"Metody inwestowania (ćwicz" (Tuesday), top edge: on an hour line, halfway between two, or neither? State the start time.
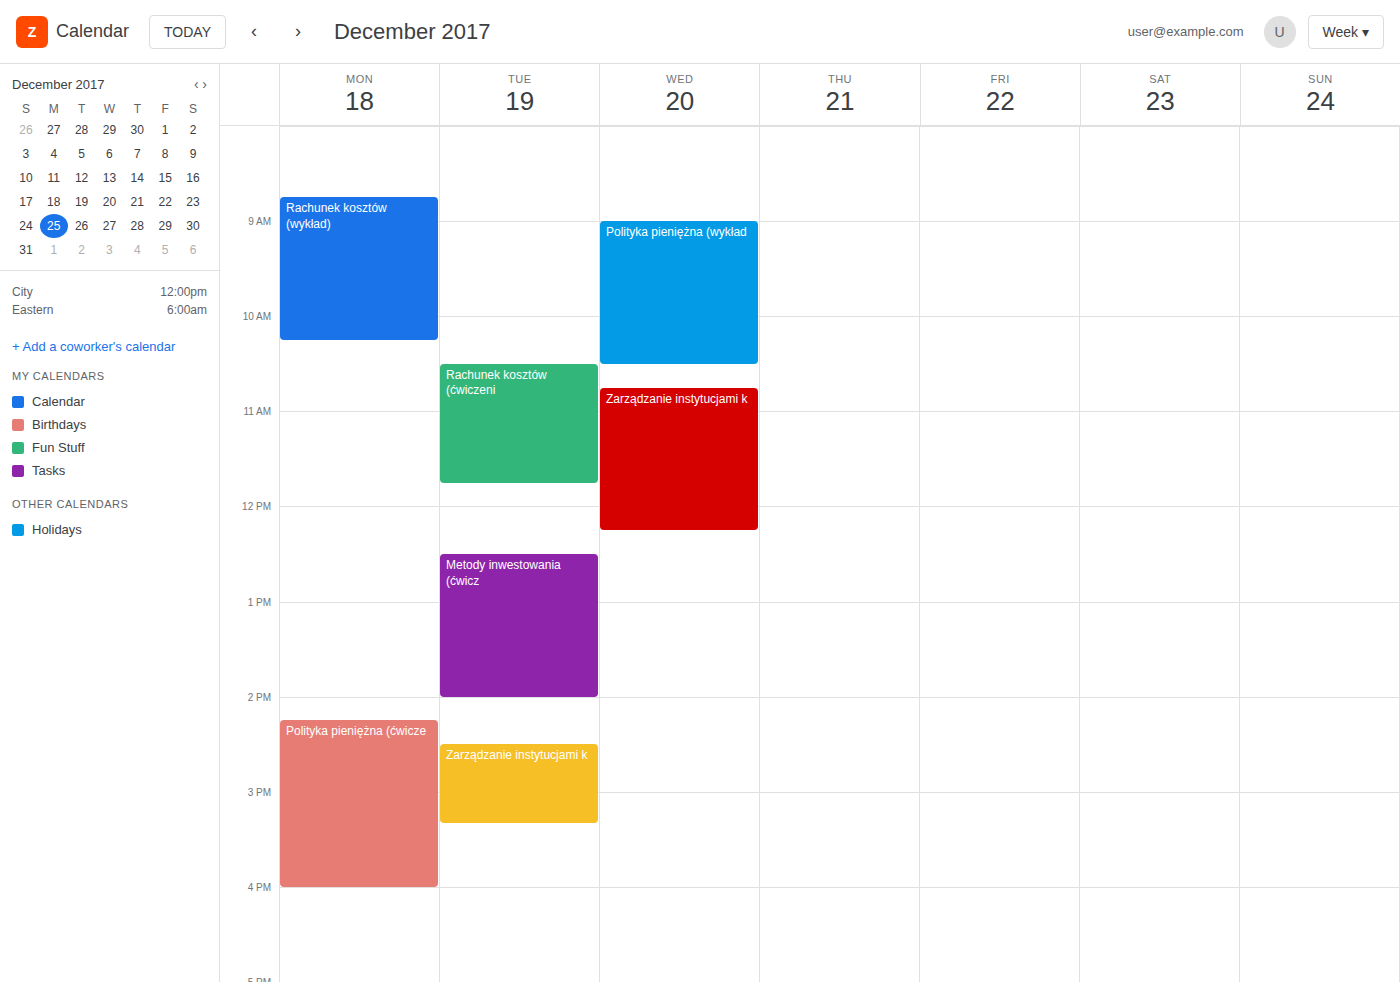
12:30 -- halfway between the 12:00 and 13:00 lines.